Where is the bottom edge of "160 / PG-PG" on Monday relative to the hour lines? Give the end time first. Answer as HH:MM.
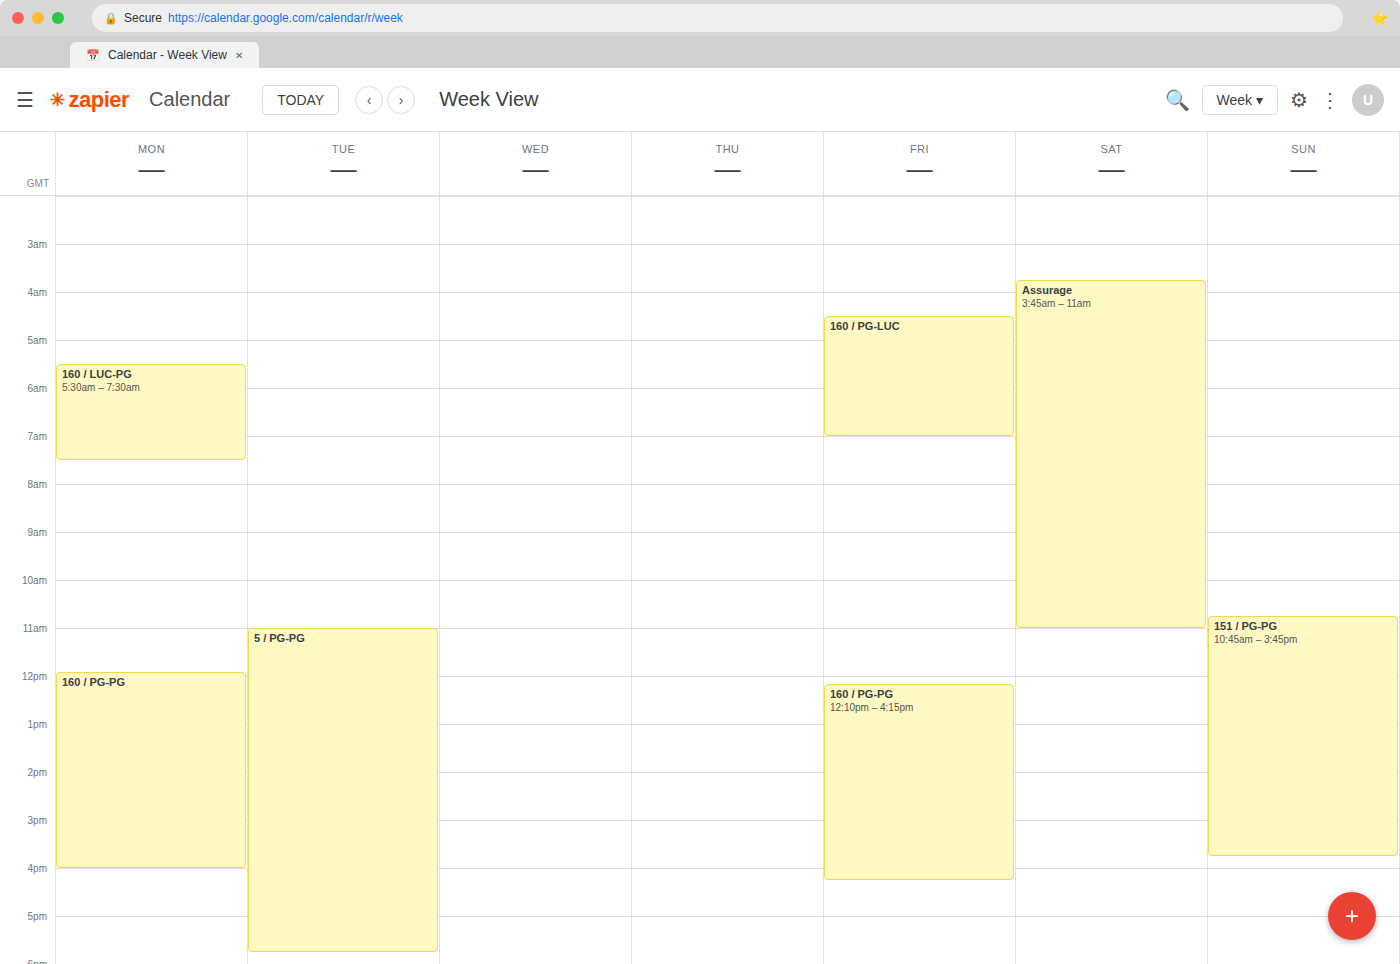
16:00 -- exactly on the 16:00 line.